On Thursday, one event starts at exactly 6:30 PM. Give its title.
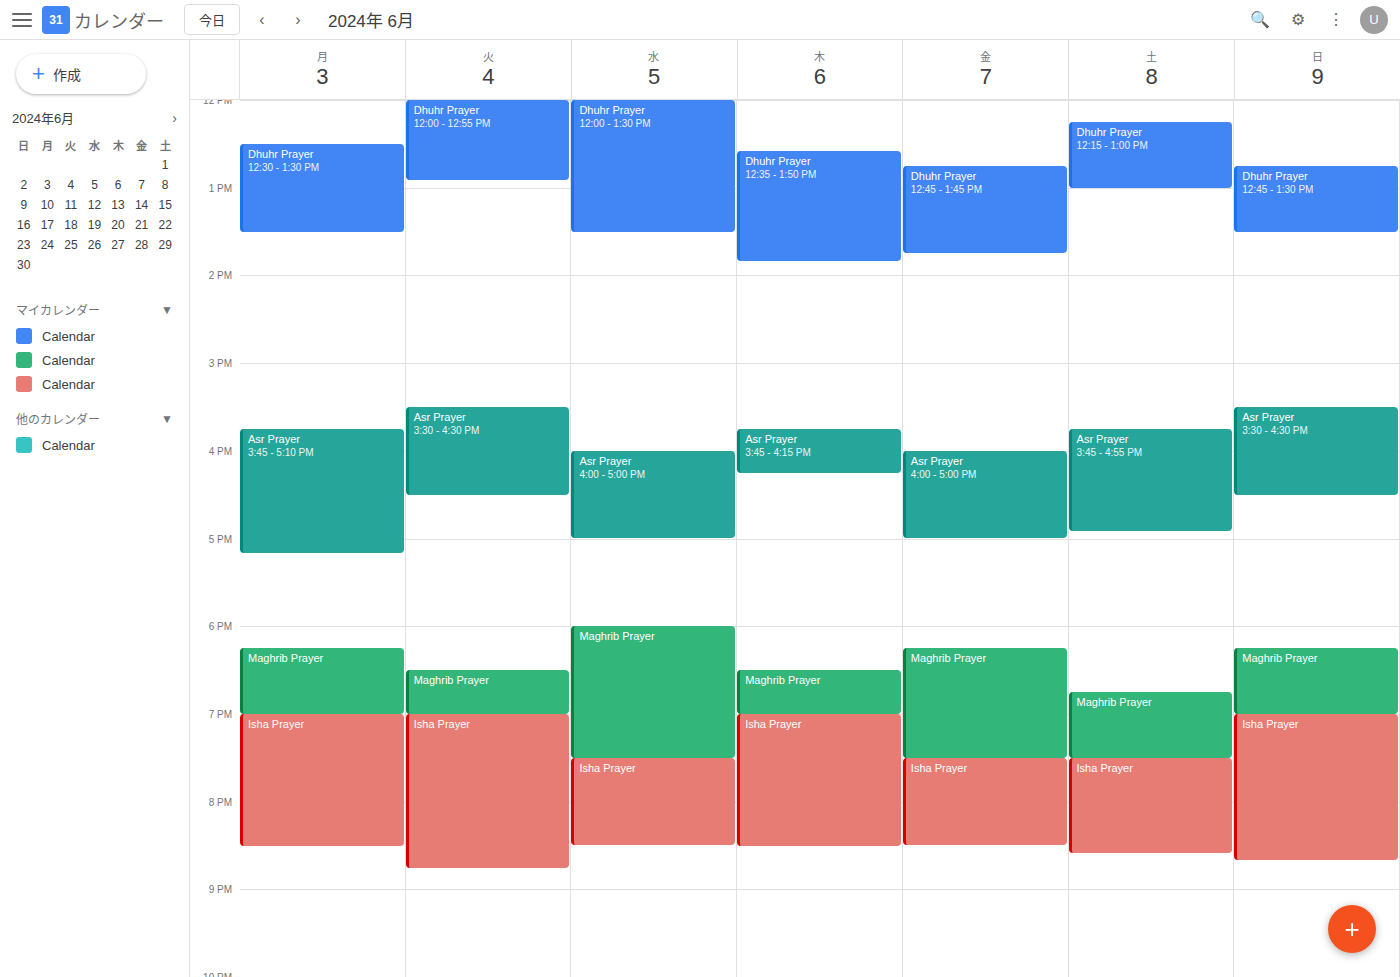
"Maghrib Prayer"